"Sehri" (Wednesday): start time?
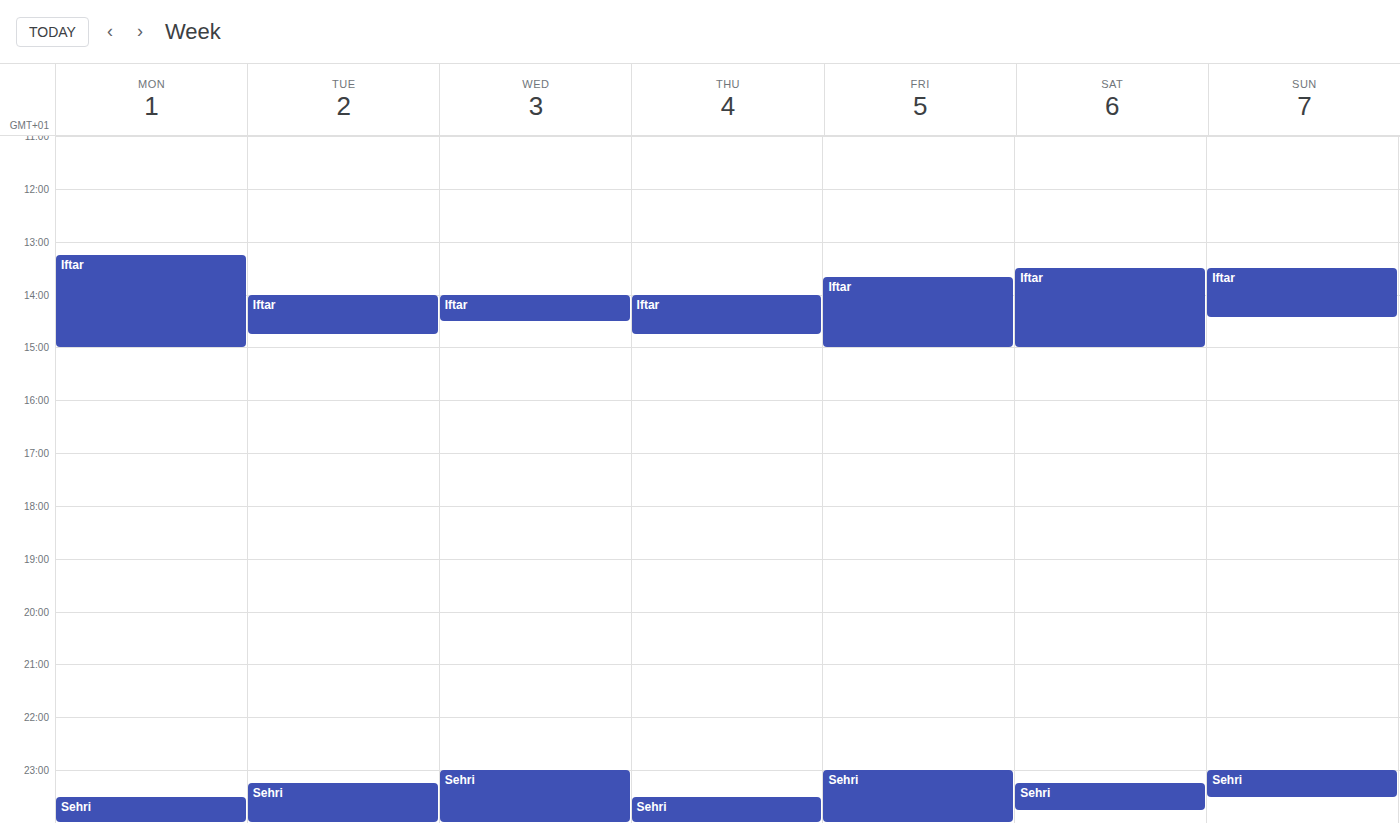
23:00